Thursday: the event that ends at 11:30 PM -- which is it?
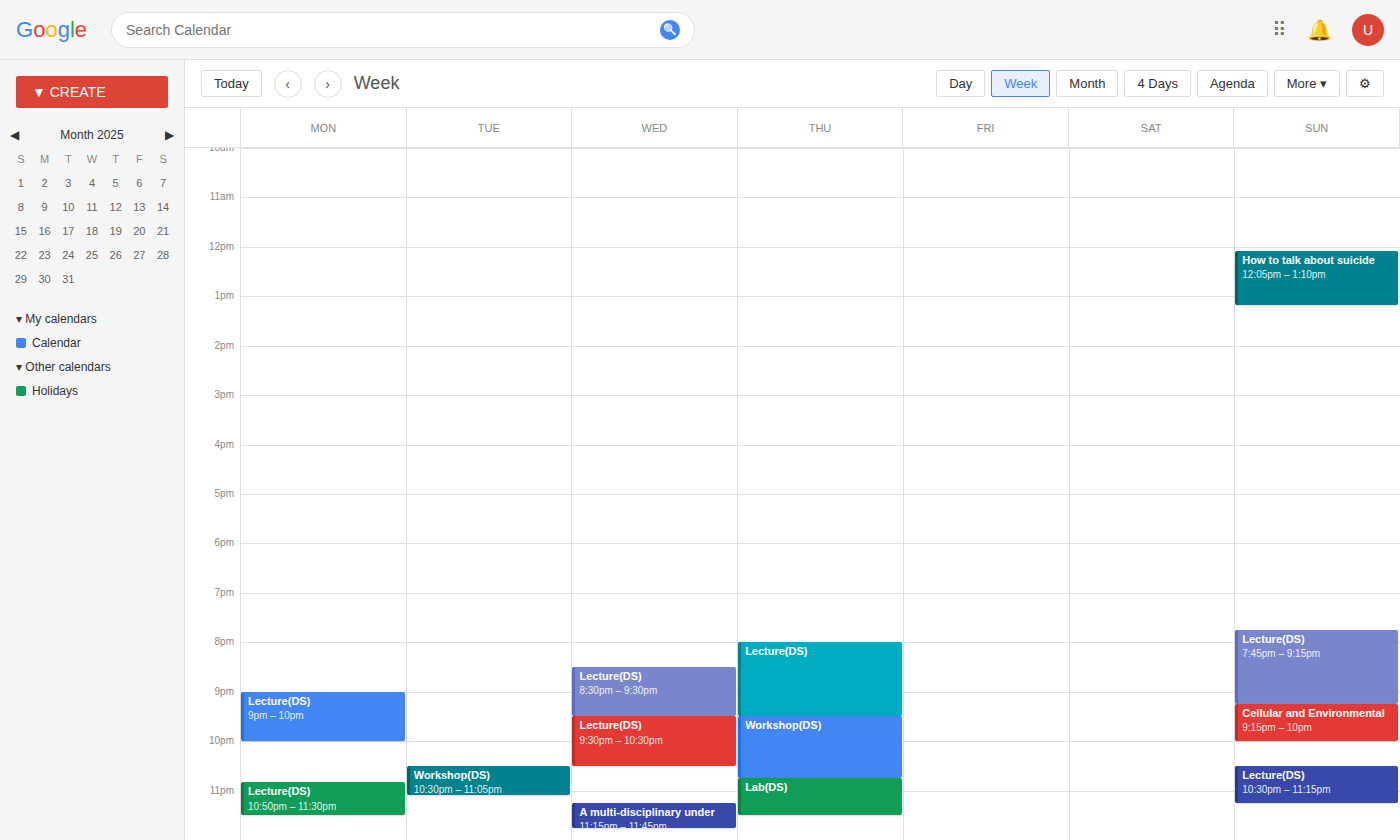
"Lab(DS)"